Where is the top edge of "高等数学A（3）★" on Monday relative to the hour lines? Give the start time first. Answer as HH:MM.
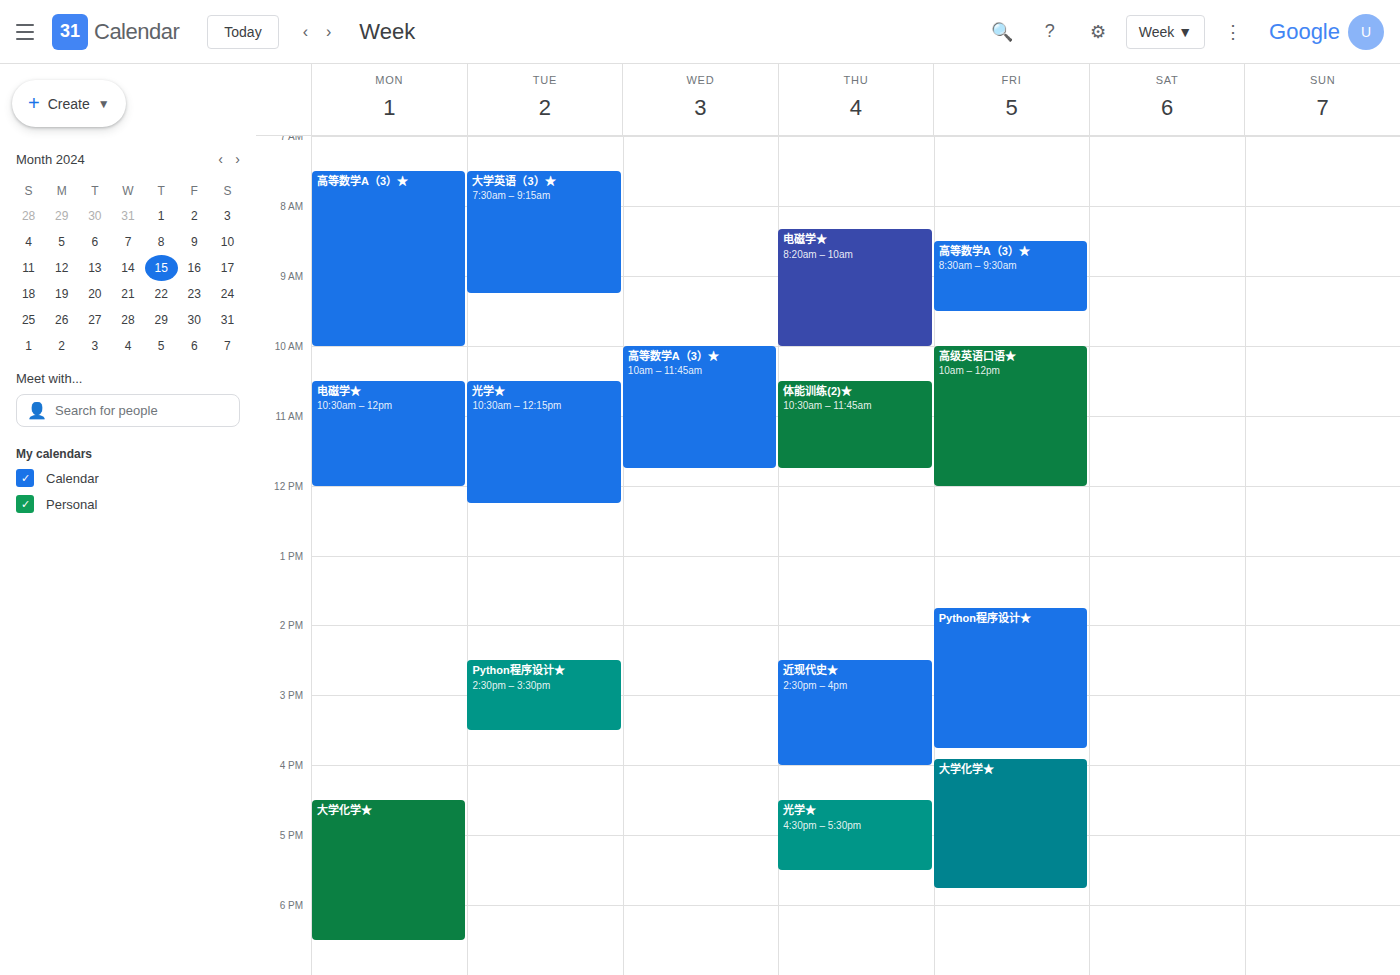
07:30 -- halfway between the 07:00 and 08:00 lines.